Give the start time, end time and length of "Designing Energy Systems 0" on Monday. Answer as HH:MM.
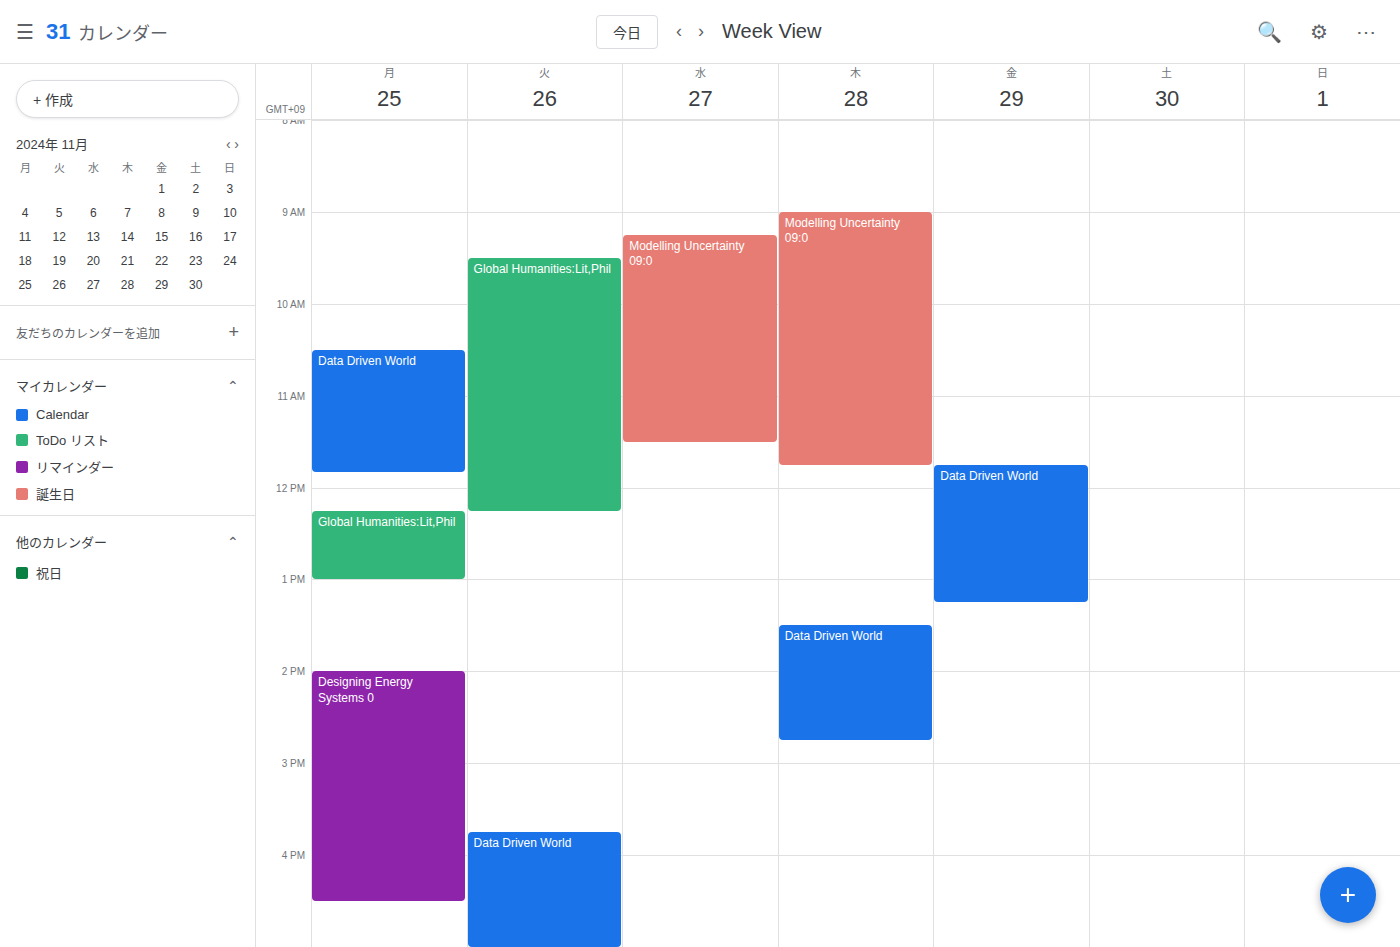
14:00 to 16:30, 2 hours 30 minutes